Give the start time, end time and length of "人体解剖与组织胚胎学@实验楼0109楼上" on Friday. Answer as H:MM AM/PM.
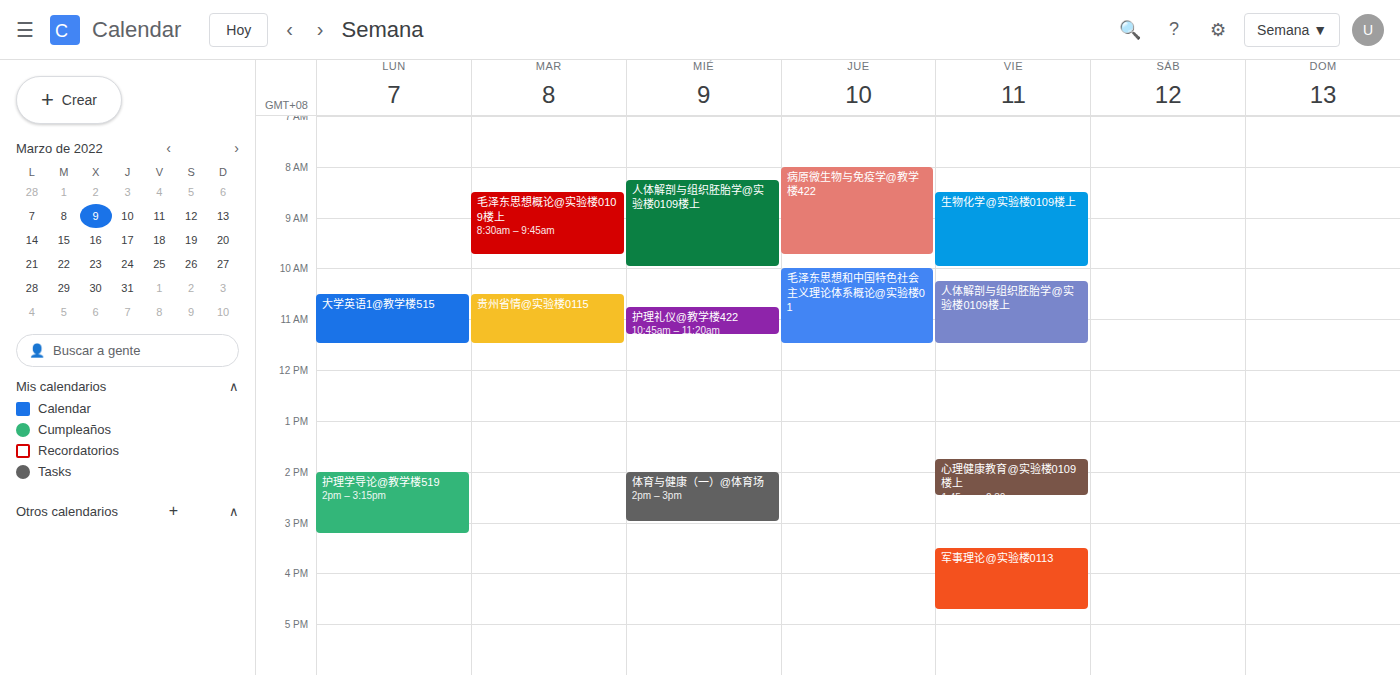
10:15 AM to 11:30 AM, 1 hour 15 minutes